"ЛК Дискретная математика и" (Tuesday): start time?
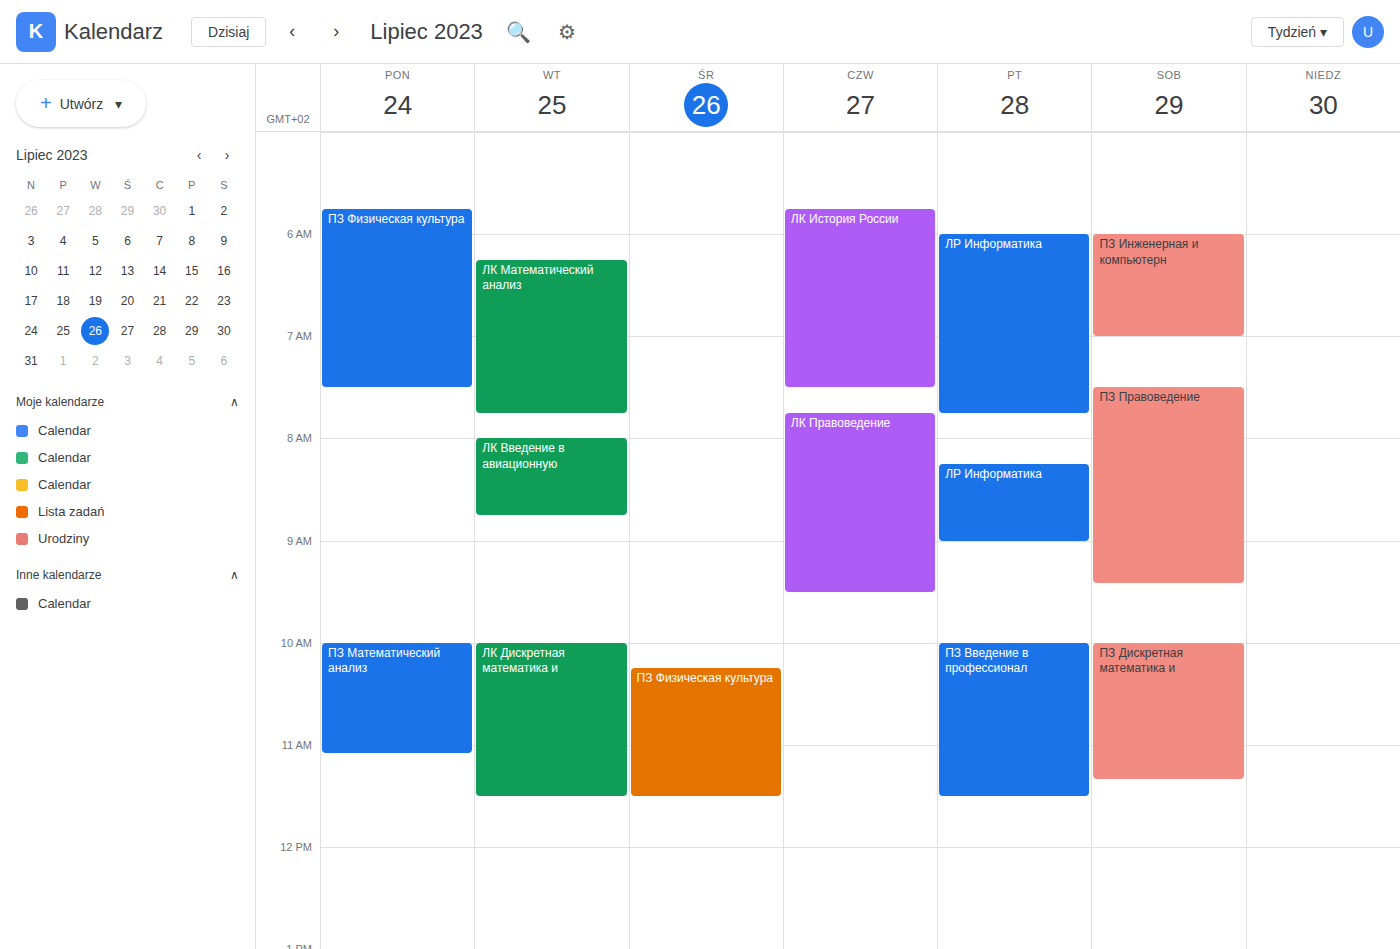
10:00 AM